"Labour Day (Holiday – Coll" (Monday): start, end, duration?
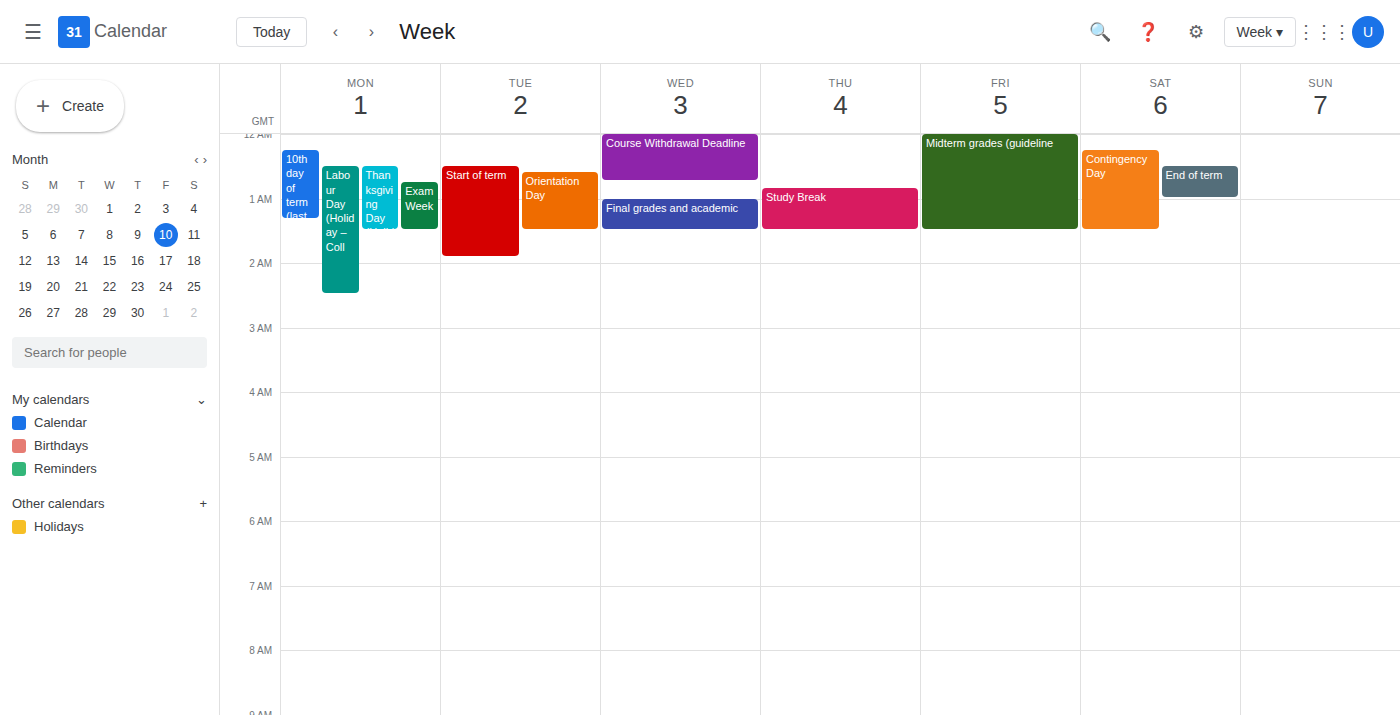
12:30 AM to 2:30 AM, 2 hours